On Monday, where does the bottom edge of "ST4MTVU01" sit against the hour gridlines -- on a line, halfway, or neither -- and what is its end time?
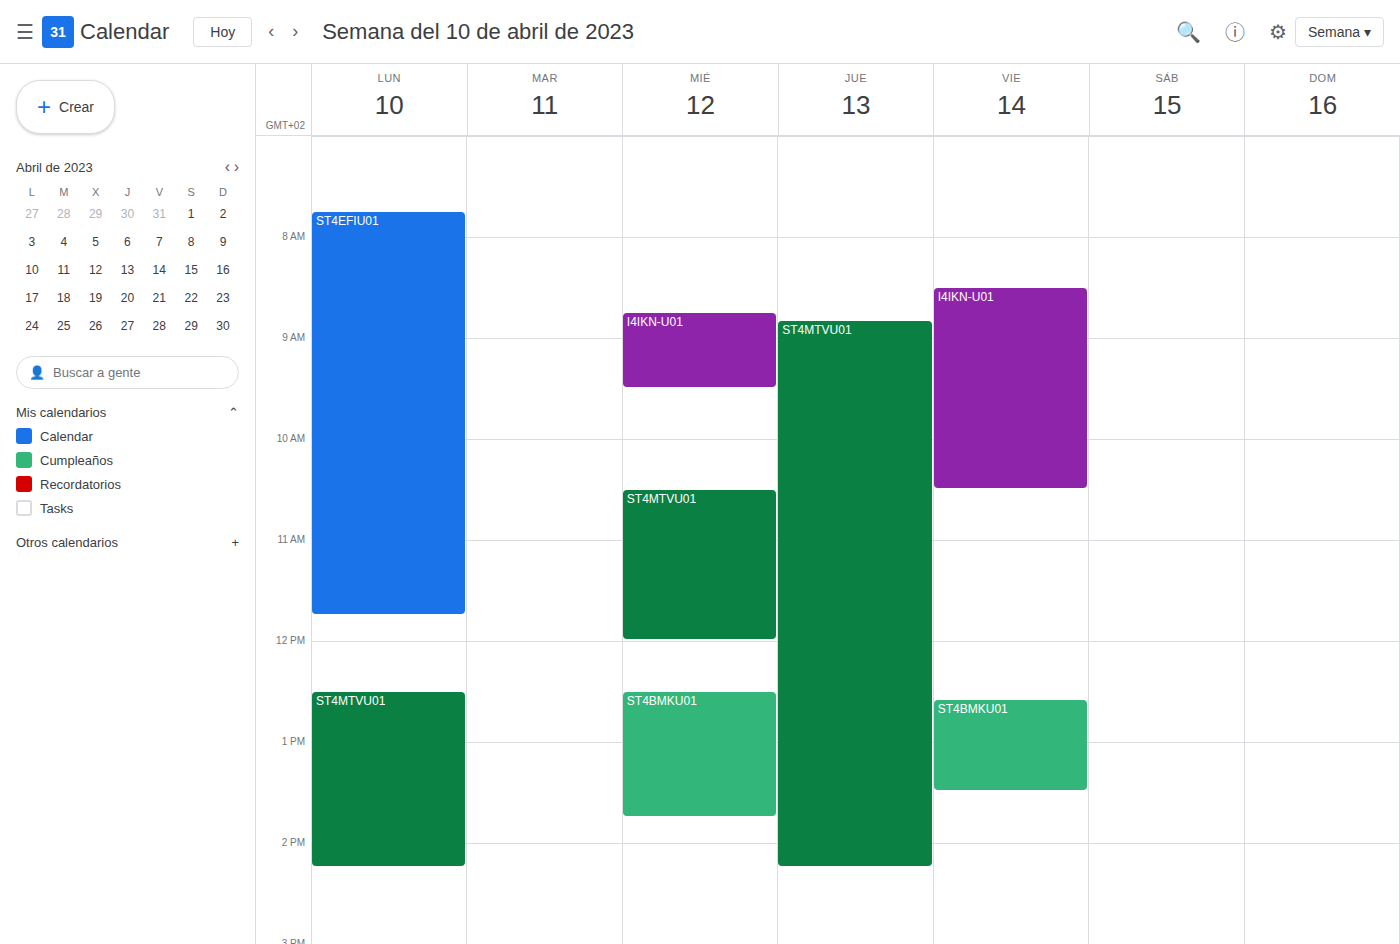
2:15 PM -- neither: a quarter of the way from the 2 PM line to the 3 PM line.